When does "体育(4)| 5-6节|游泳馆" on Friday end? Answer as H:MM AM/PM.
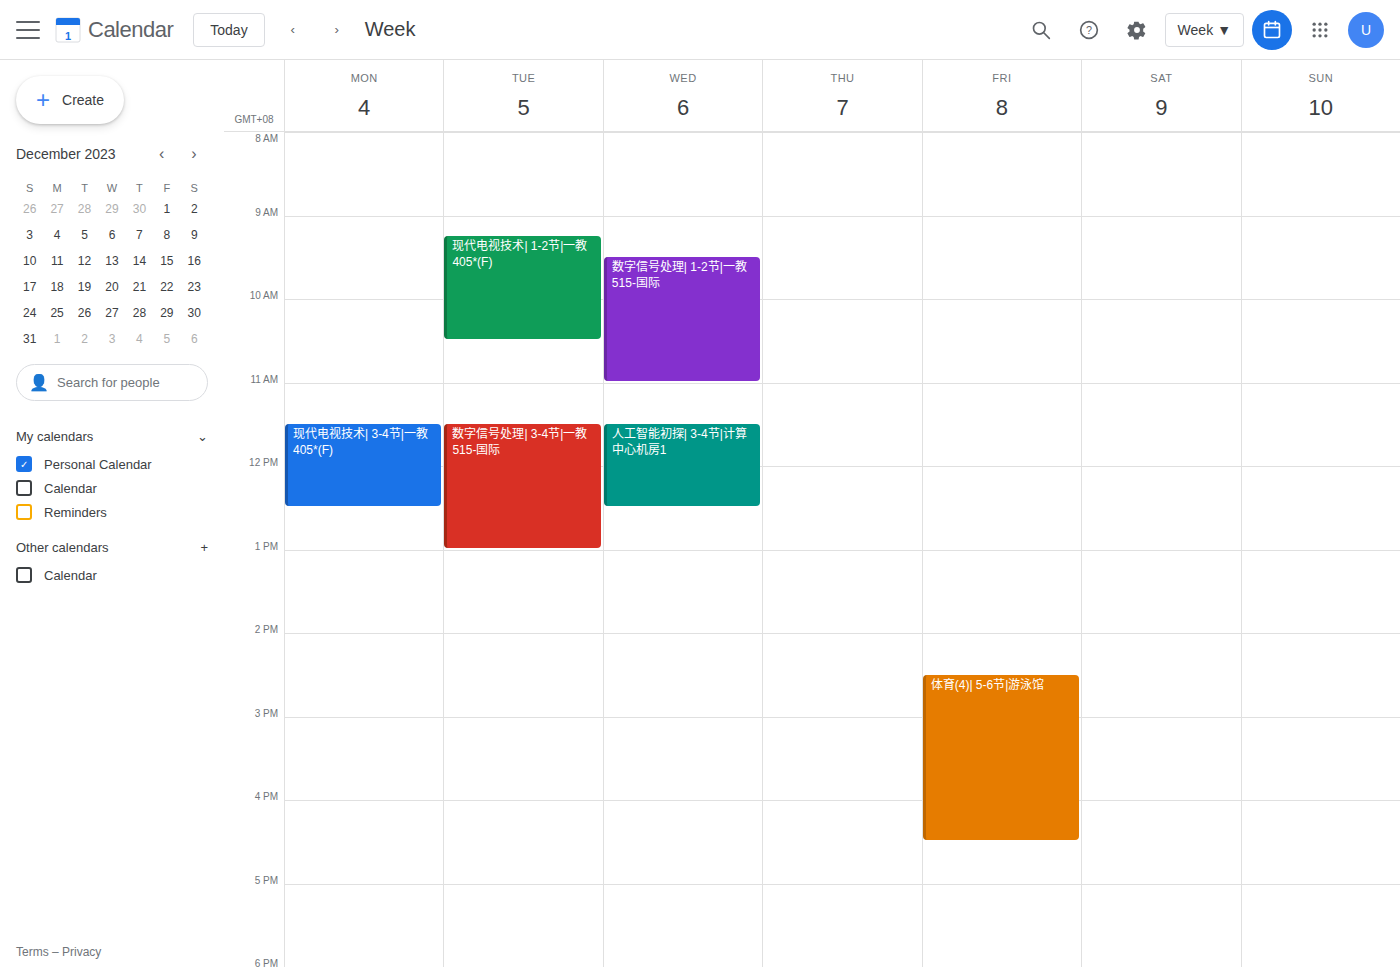
4:30 PM